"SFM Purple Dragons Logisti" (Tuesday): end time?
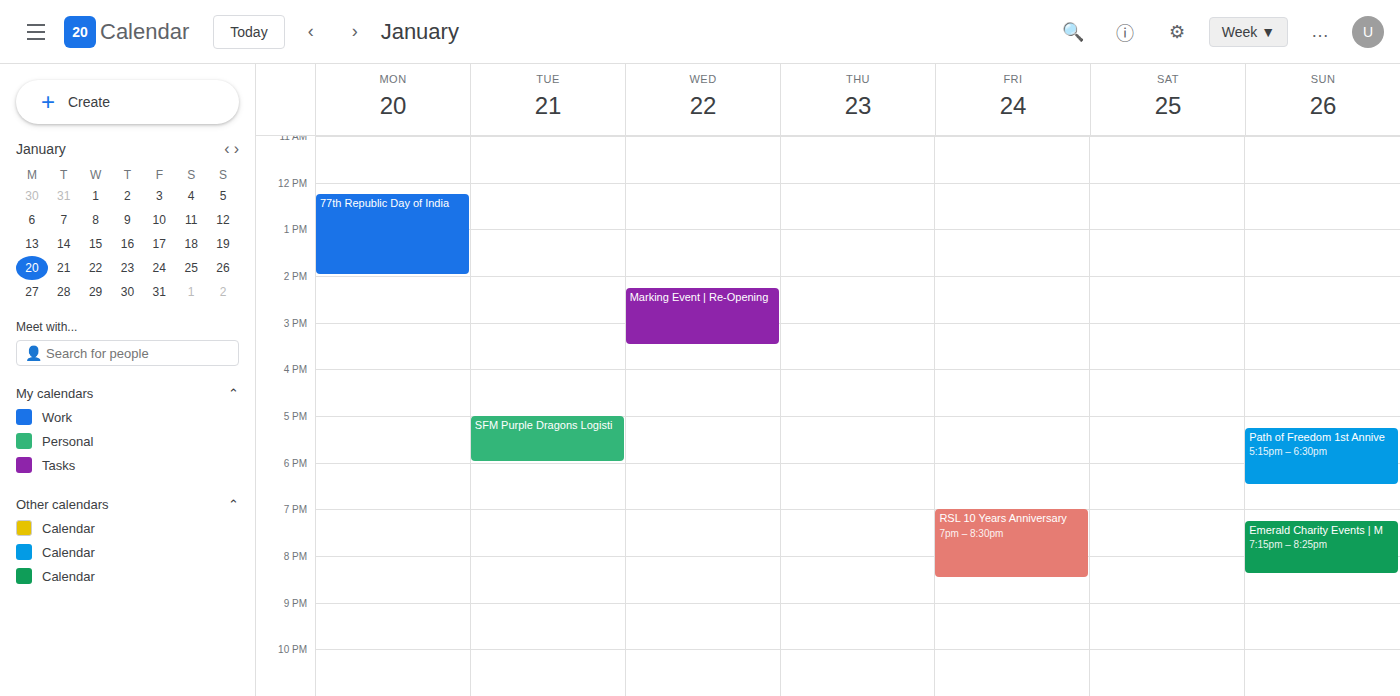
6:00 PM